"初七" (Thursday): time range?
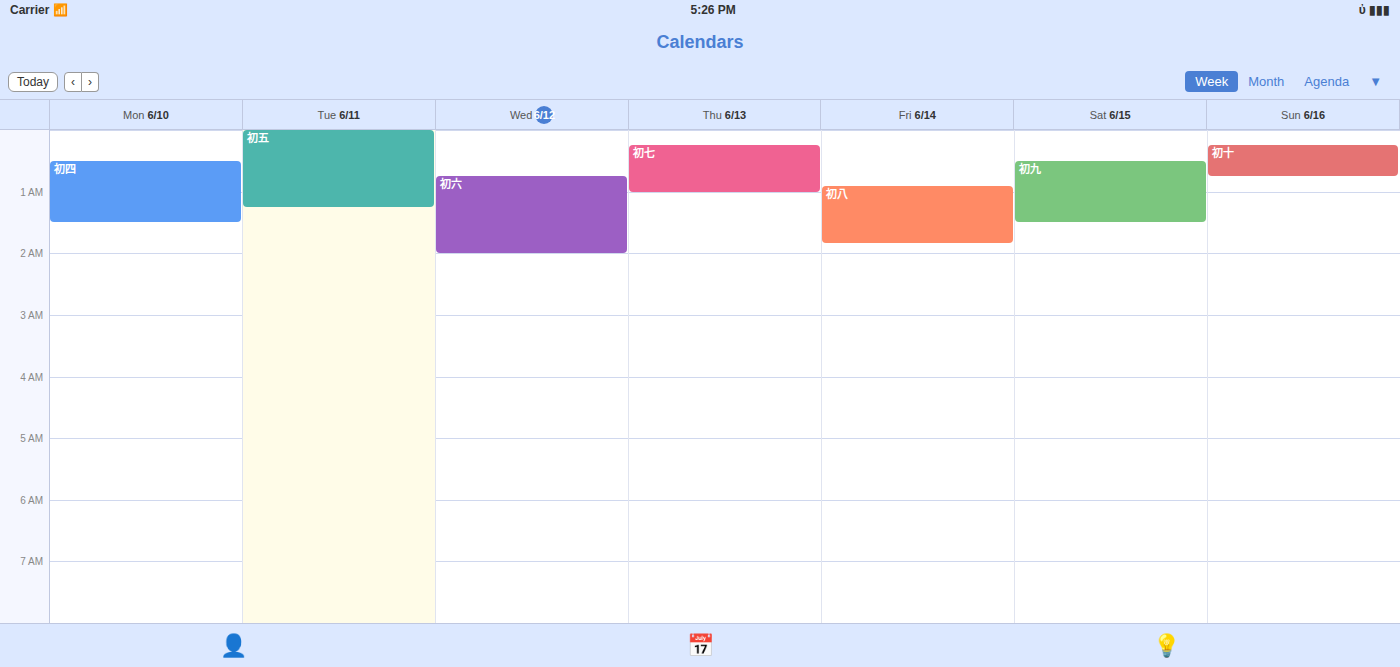
12:15 AM to 1:00 AM